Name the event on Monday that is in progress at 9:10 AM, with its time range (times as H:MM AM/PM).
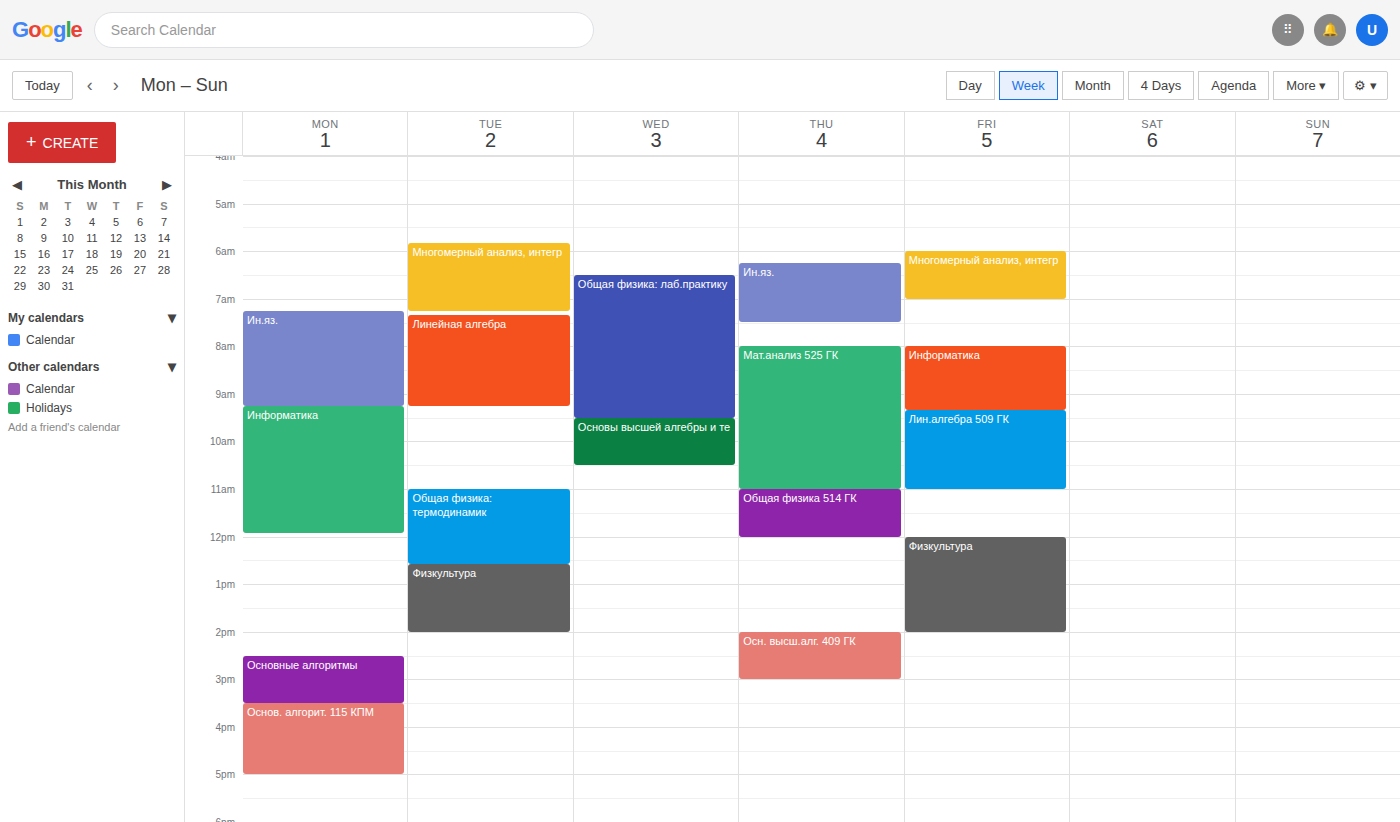
"Ин.яз.", 7:15 AM to 9:15 AM